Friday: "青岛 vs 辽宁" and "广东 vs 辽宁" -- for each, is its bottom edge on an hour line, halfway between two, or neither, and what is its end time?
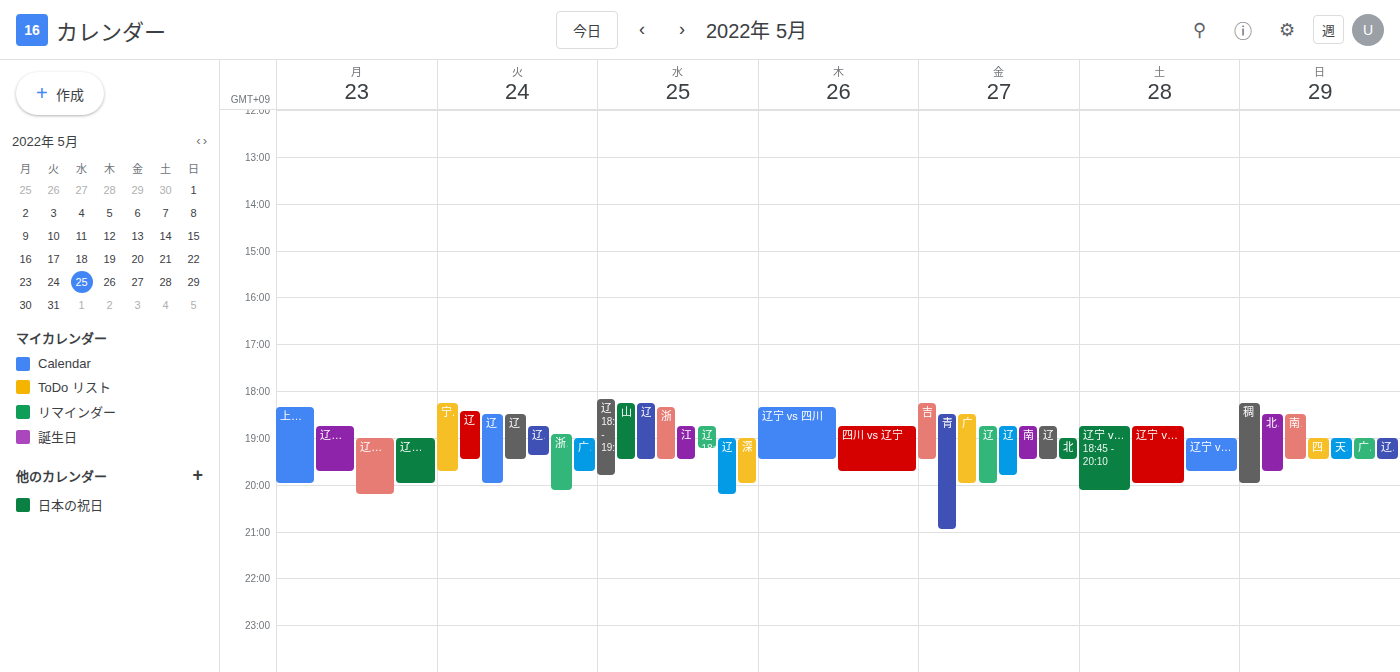
"青岛 vs 辽宁": 21:00, exactly on the 21:00 line. "广东 vs 辽宁": 20:00, exactly on the 20:00 line.